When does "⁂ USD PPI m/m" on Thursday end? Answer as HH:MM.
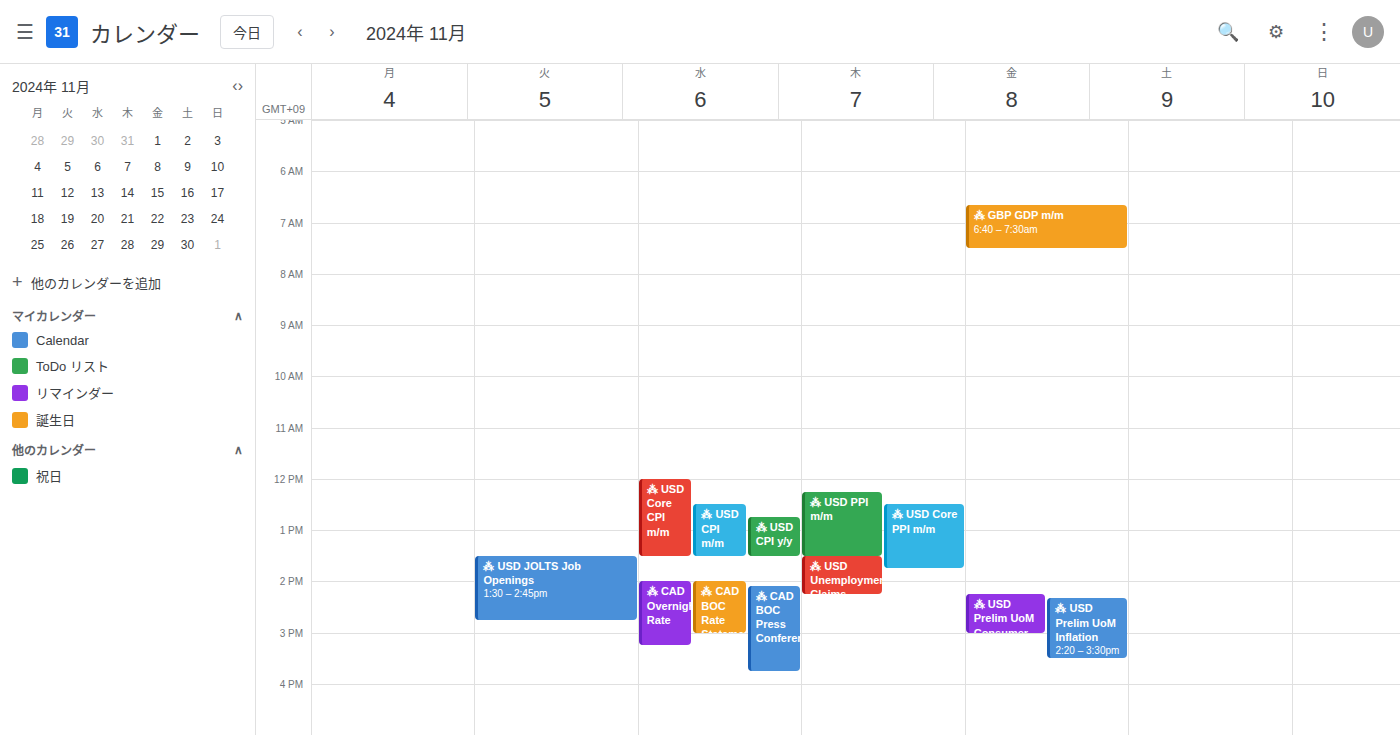
13:30